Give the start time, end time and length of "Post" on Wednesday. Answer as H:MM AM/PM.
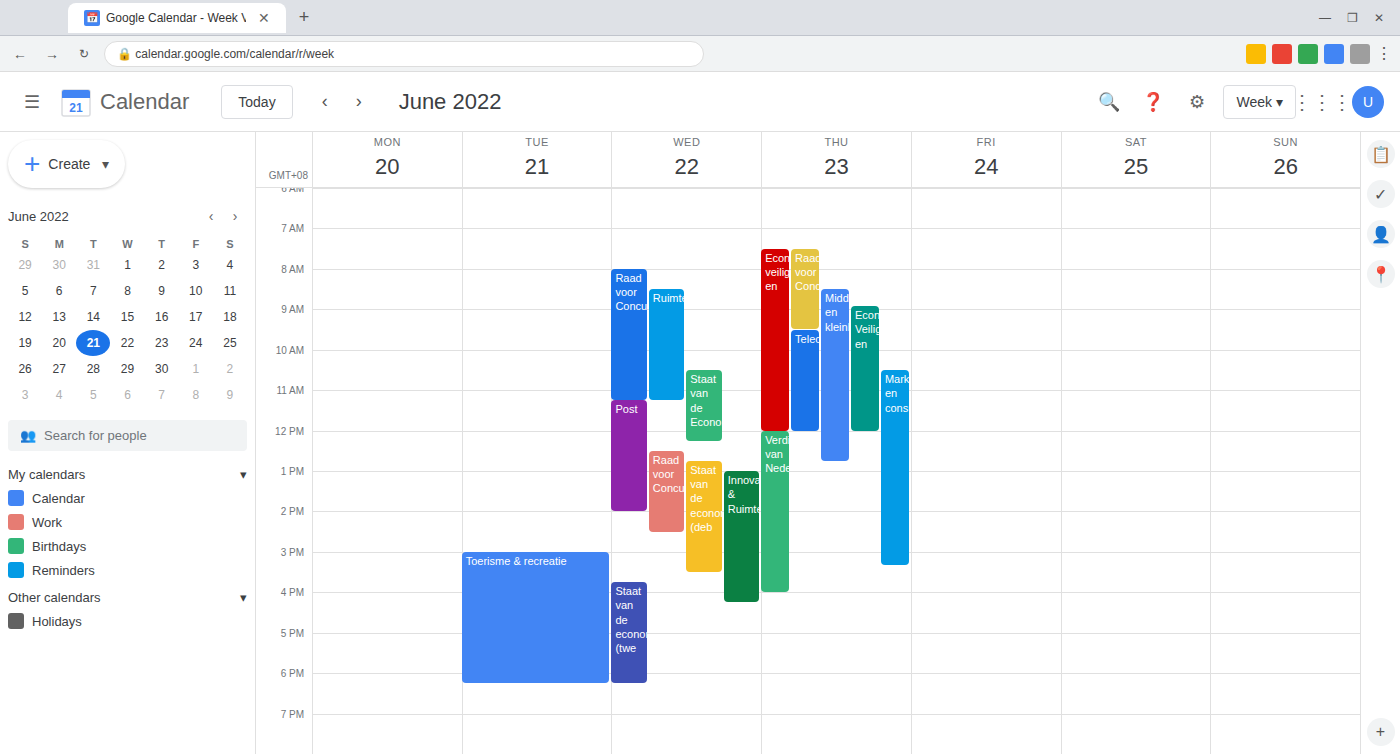
11:15 AM to 2:00 PM, 2 hours 45 minutes